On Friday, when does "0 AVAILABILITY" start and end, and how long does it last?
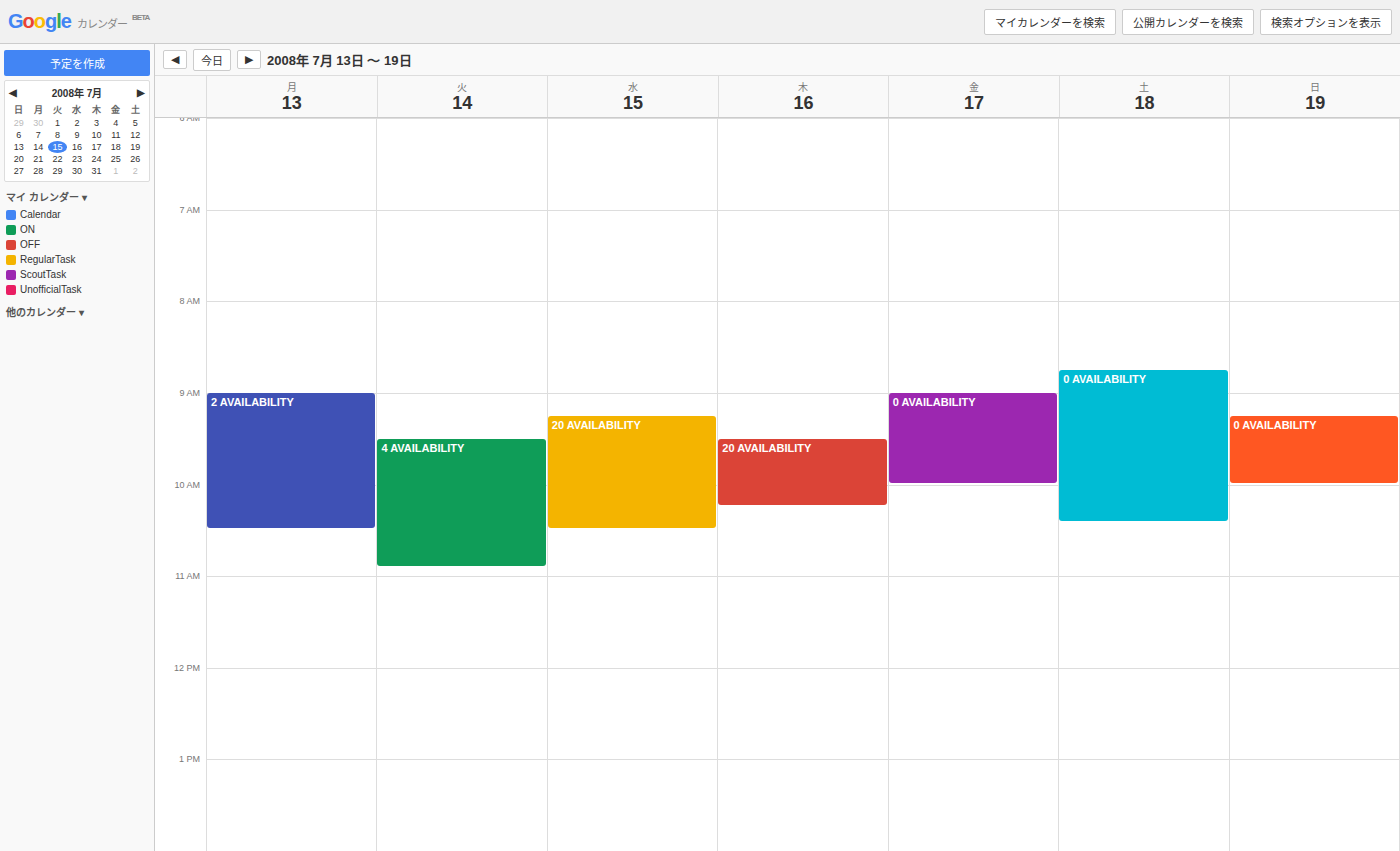
9:00 AM to 10:00 AM, 1 hour